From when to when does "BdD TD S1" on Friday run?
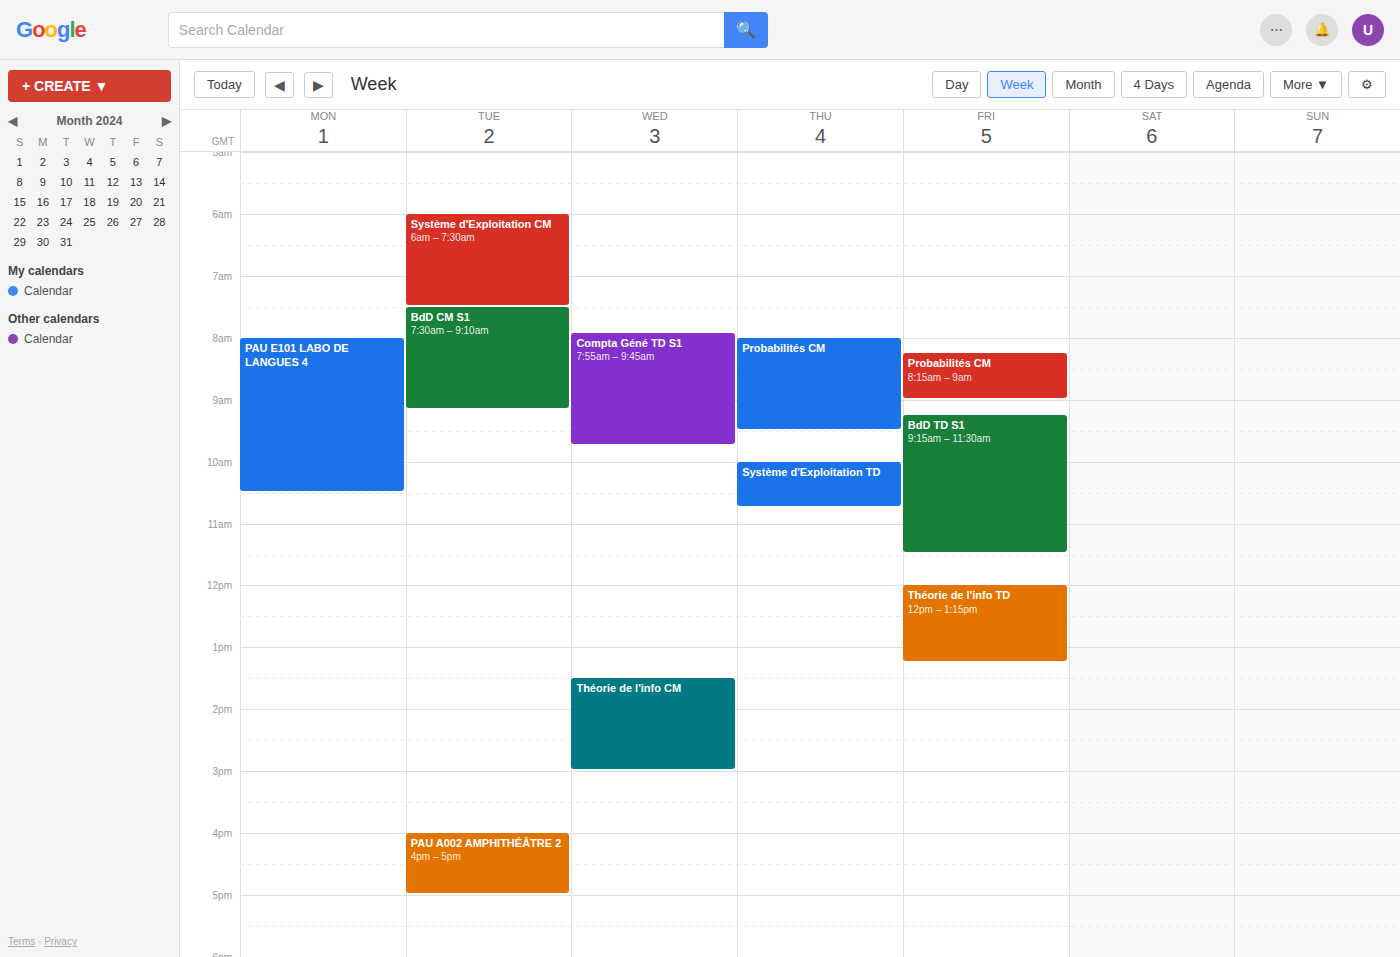
9:15 AM to 11:30 AM